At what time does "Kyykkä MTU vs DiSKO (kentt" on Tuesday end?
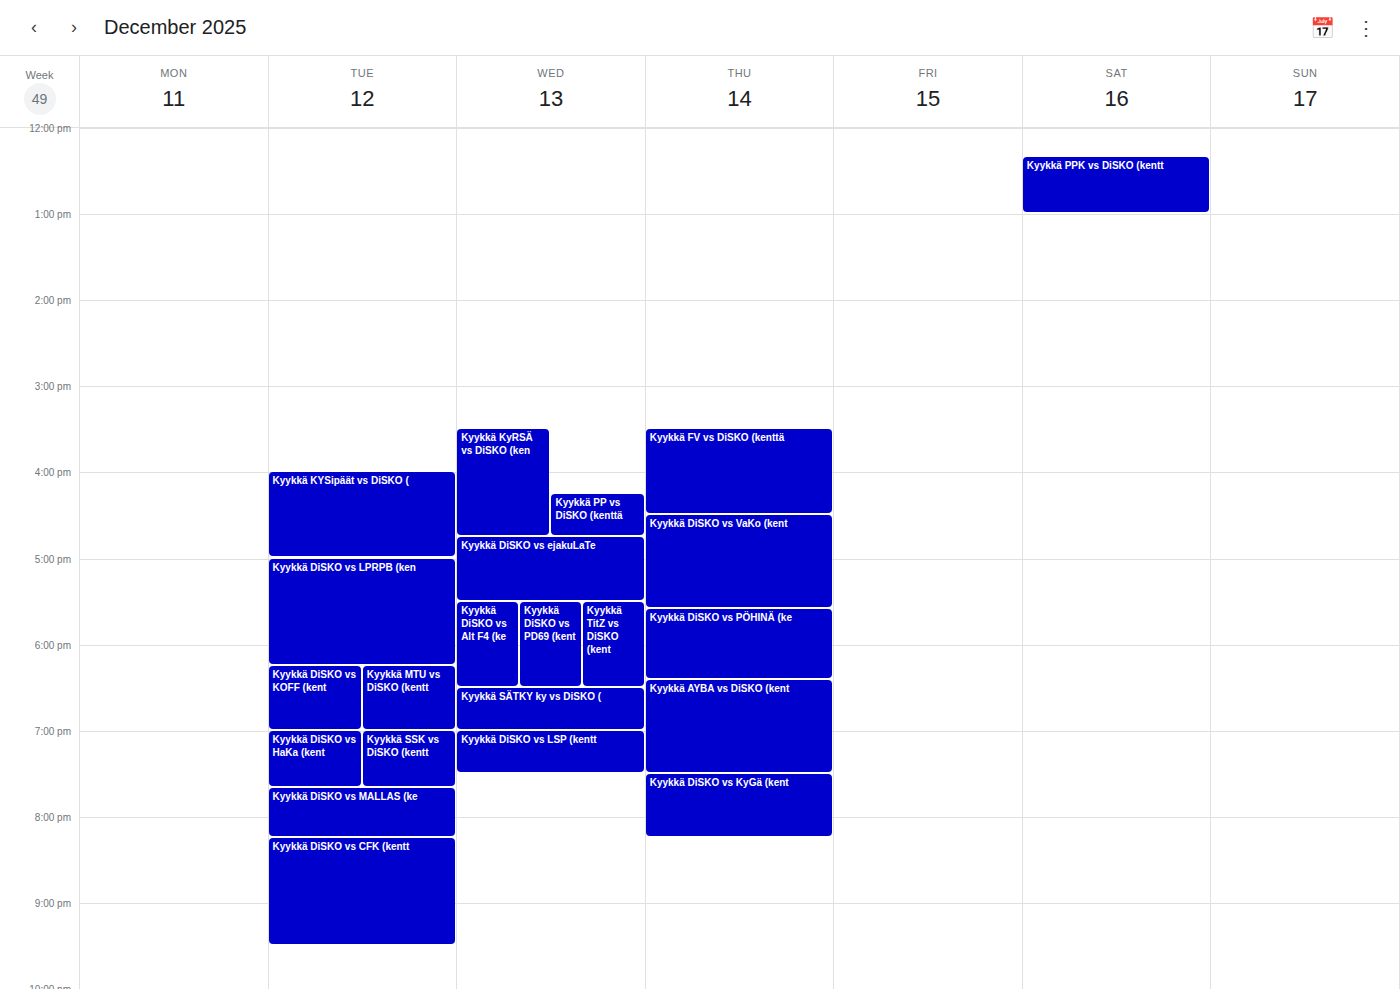
7:00 PM